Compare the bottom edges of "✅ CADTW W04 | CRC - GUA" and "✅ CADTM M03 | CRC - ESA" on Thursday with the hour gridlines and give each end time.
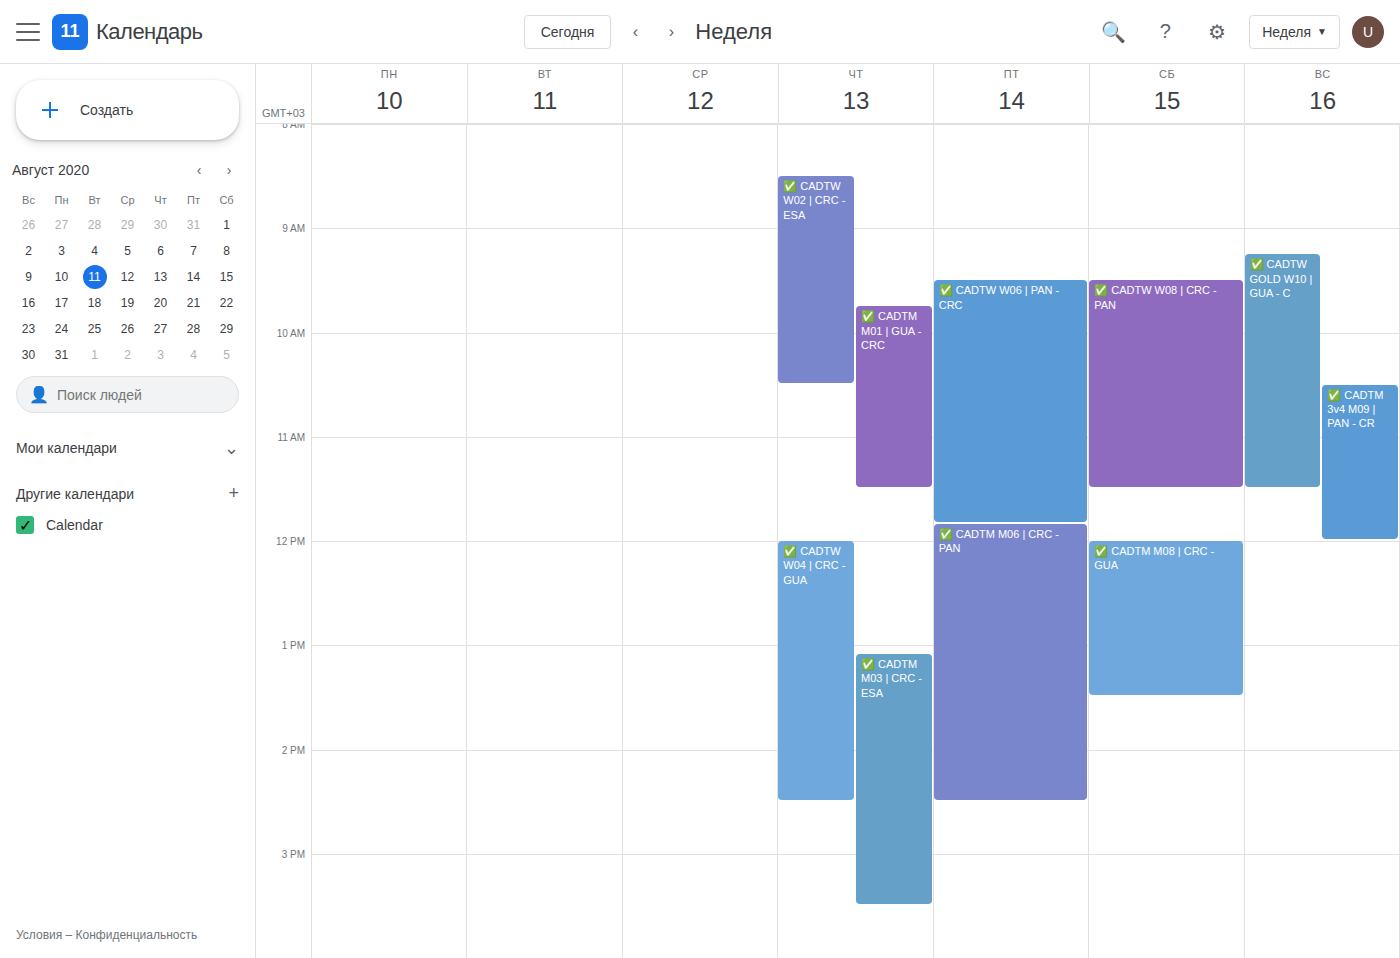
"✅ CADTW W04 | CRC - GUA": 2:30 PM, halfway between the 2 PM and 3 PM lines. "✅ CADTM M03 | CRC - ESA": 3:30 PM, halfway between the 3 PM and 4 PM lines.